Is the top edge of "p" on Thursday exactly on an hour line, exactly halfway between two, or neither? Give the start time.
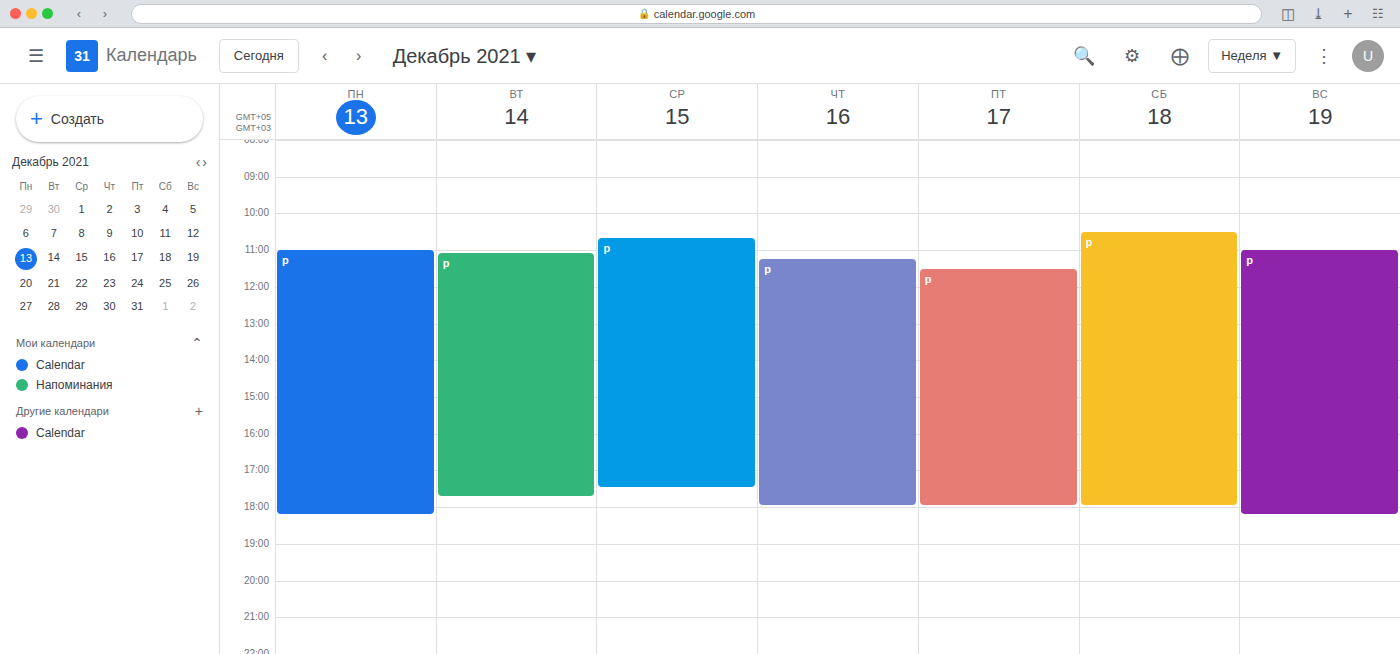
11:15 AM -- neither: a quarter of the way from the 11 AM line to the 12 PM line.